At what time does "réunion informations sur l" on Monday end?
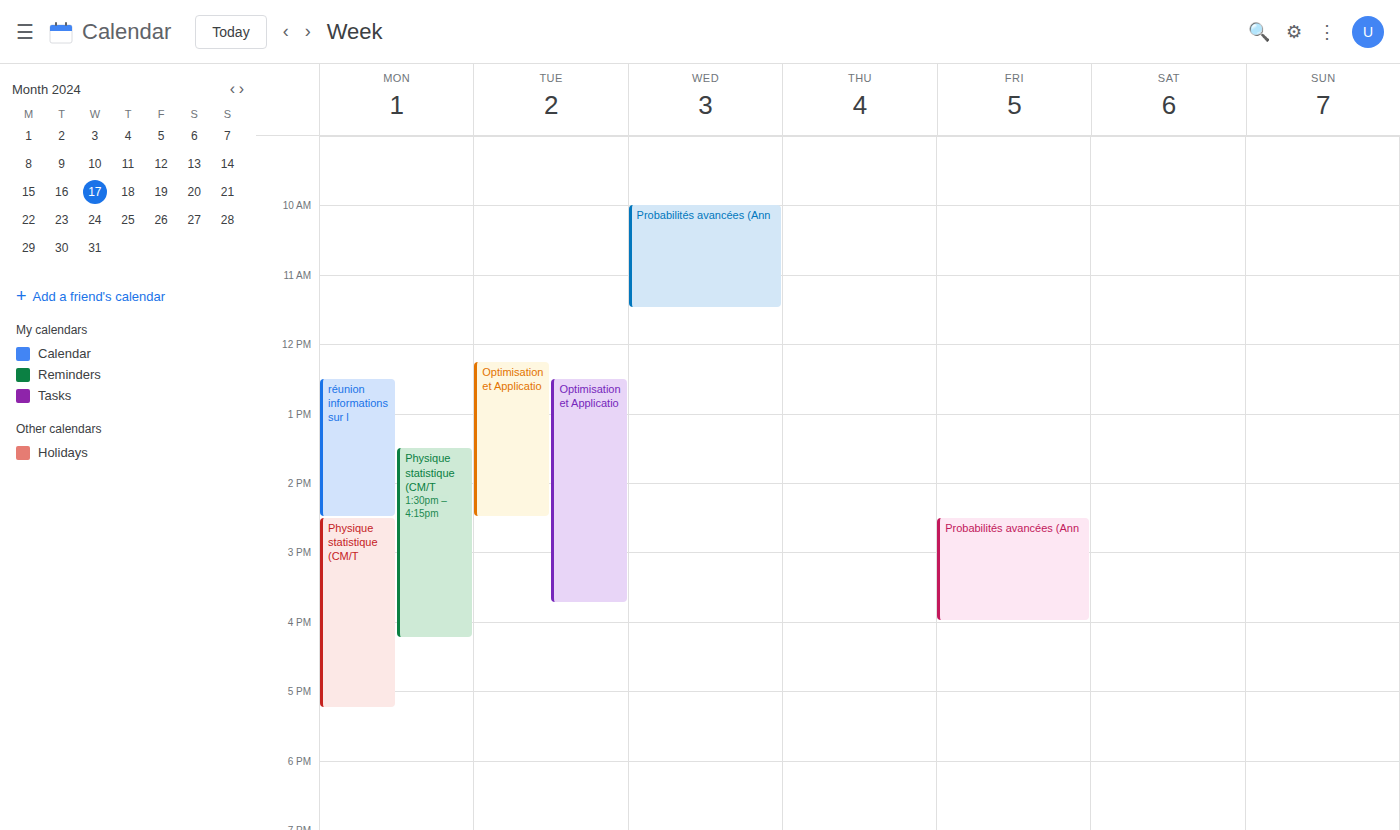
2:30 PM